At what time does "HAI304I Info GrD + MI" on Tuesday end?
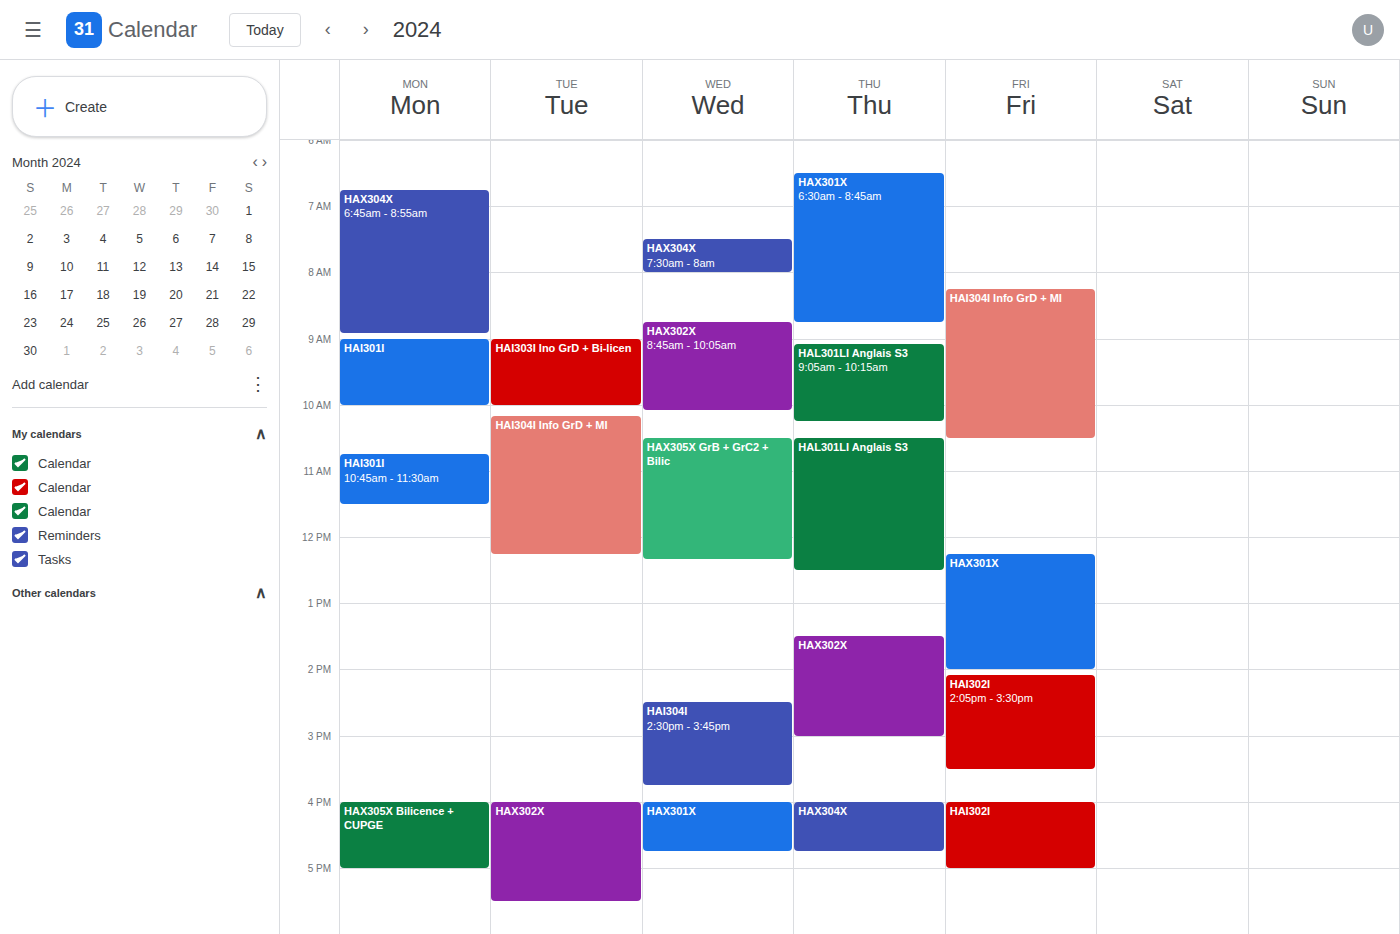
12:15 PM